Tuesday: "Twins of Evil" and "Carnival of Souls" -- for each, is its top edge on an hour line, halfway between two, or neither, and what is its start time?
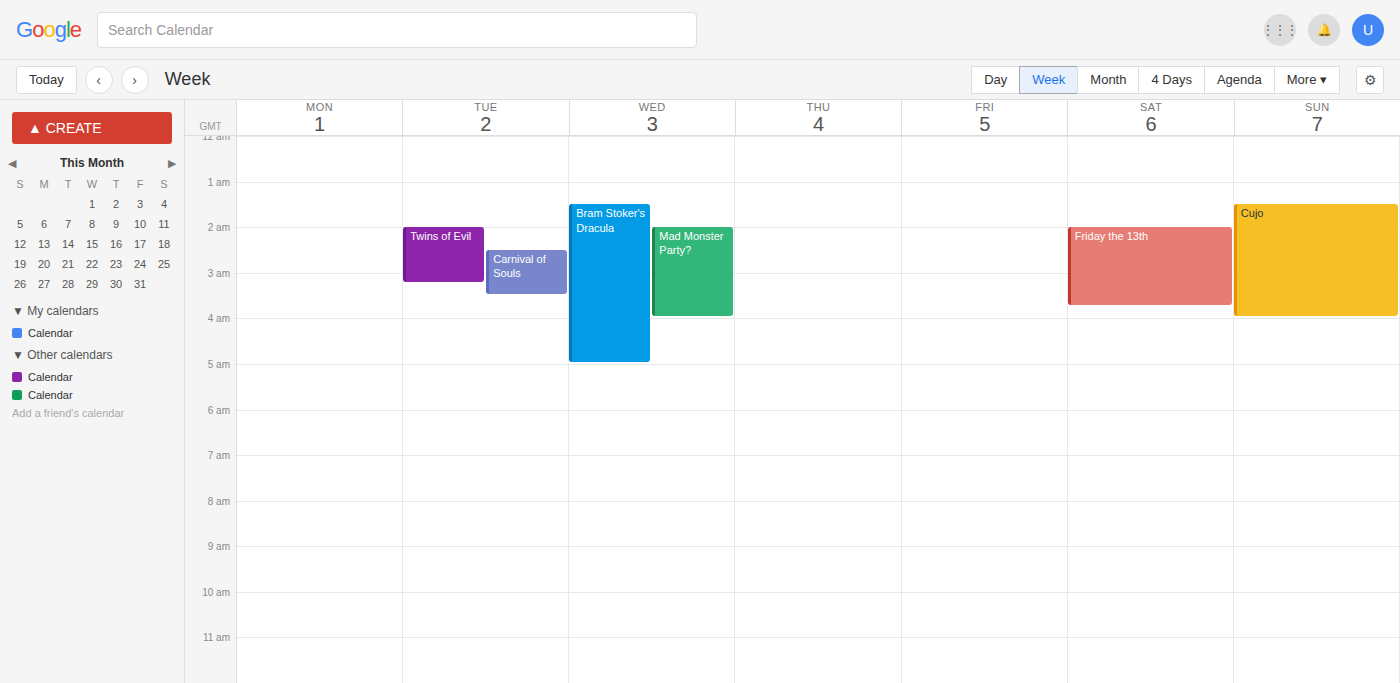
"Twins of Evil": 2:00 AM, exactly on the 2 AM line. "Carnival of Souls": 2:30 AM, halfway between the 2 AM and 3 AM lines.